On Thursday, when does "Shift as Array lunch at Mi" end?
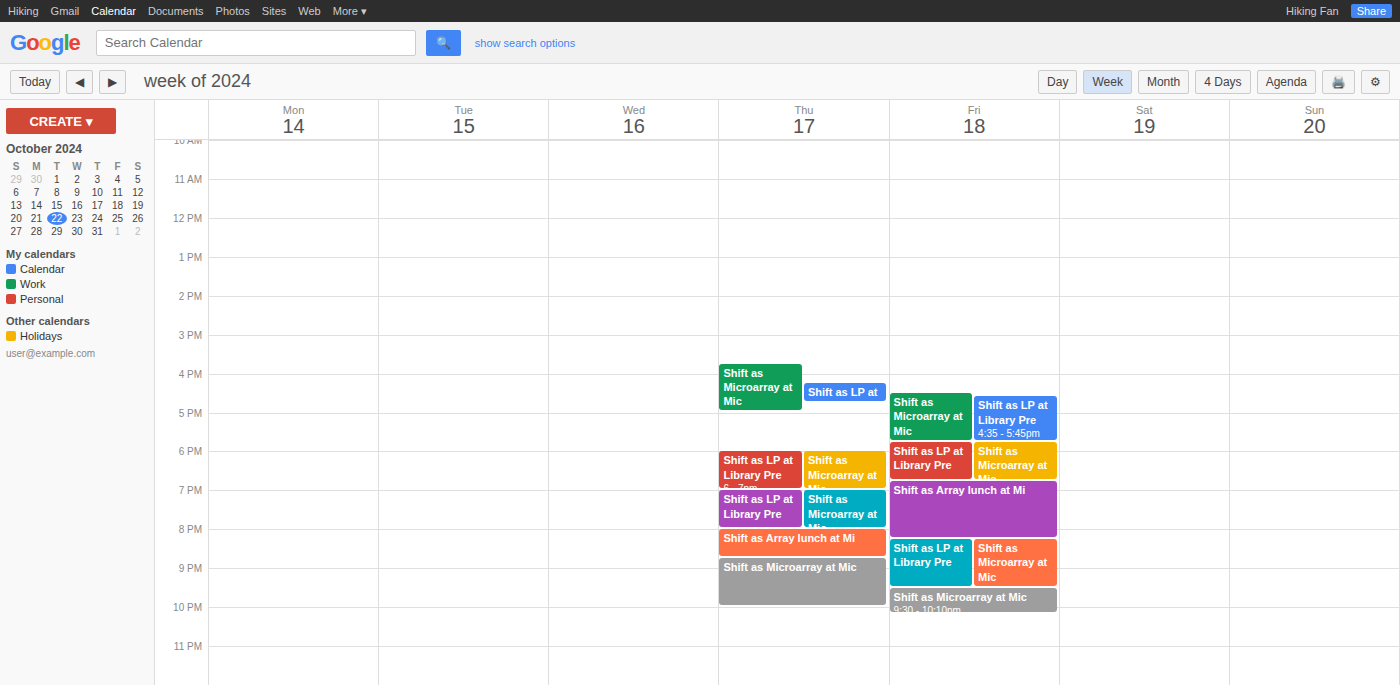
8:45 PM